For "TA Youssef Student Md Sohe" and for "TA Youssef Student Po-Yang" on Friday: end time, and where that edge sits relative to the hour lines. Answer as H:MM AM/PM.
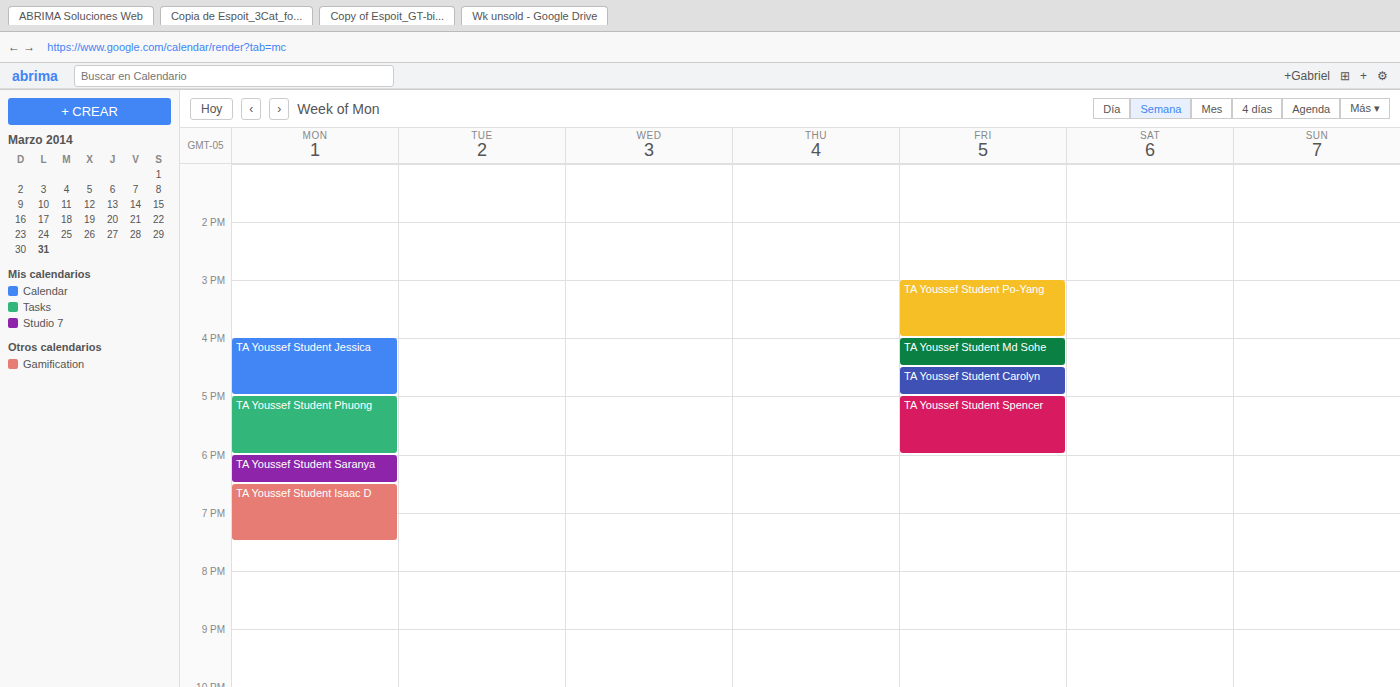
"TA Youssef Student Md Sohe": 4:30 PM, halfway between the 4 PM and 5 PM lines. "TA Youssef Student Po-Yang": 4:00 PM, exactly on the 4 PM line.